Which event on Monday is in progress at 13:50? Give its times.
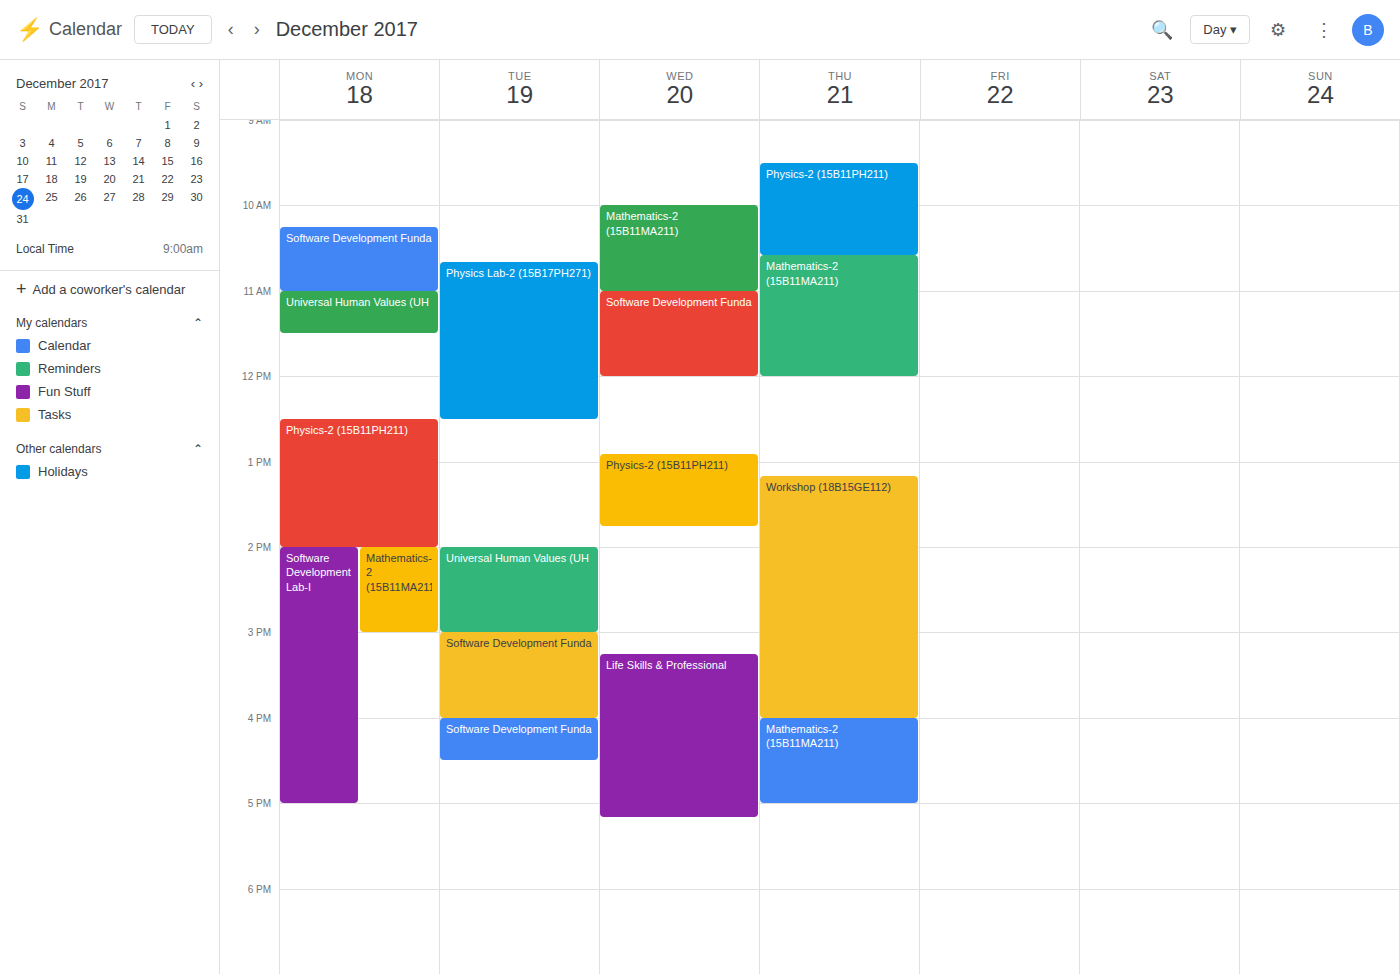
"Physics-2 (15B11PH211)", 12:30 to 14:00